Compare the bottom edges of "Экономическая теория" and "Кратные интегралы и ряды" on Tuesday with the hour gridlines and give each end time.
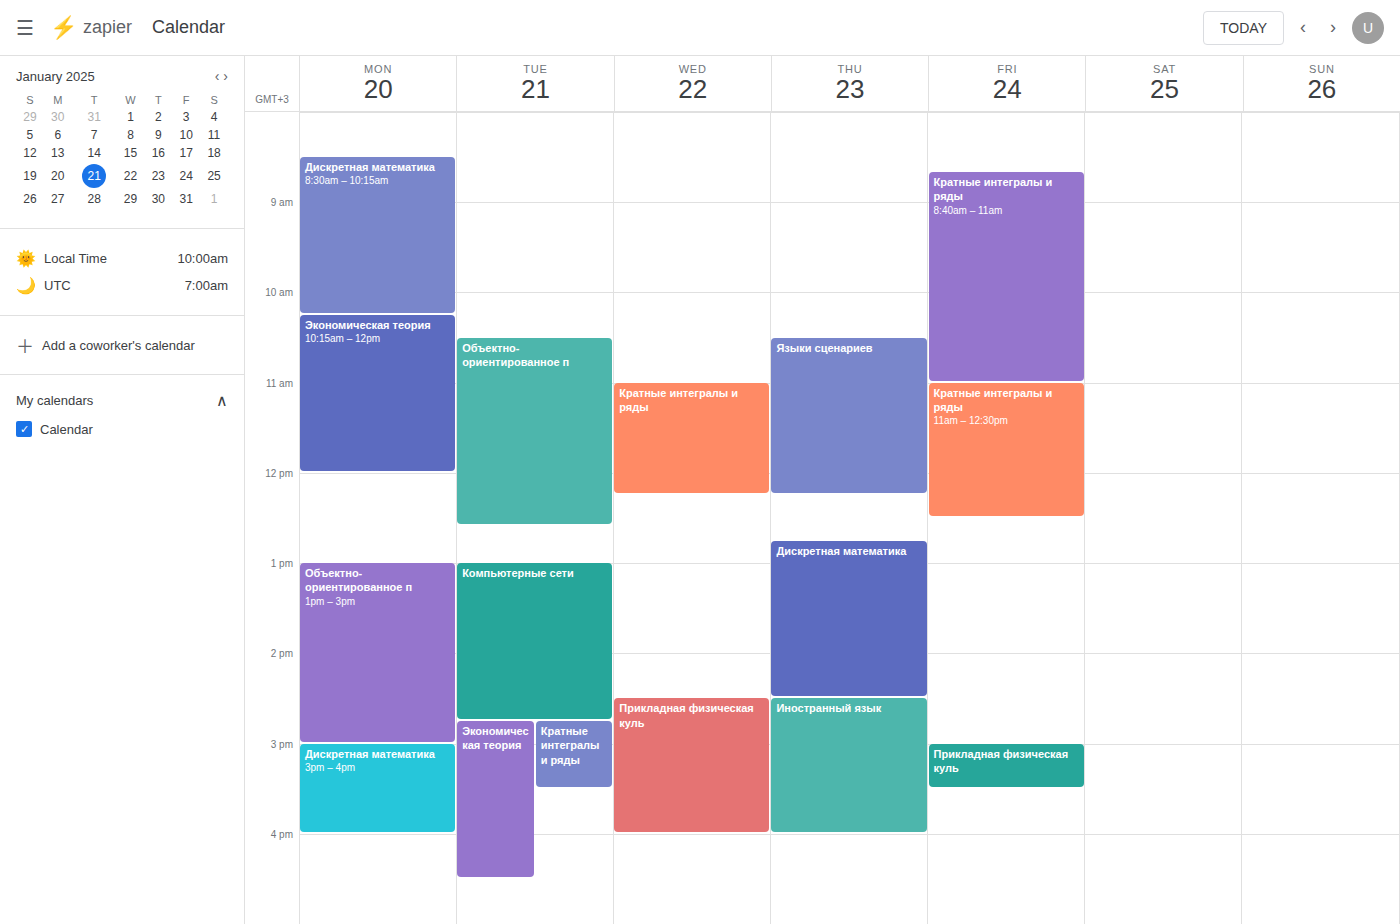
"Экономическая теория": 4:30 PM, halfway between the 4 PM and 5 PM lines. "Кратные интегралы и ряды": 3:30 PM, halfway between the 3 PM and 4 PM lines.